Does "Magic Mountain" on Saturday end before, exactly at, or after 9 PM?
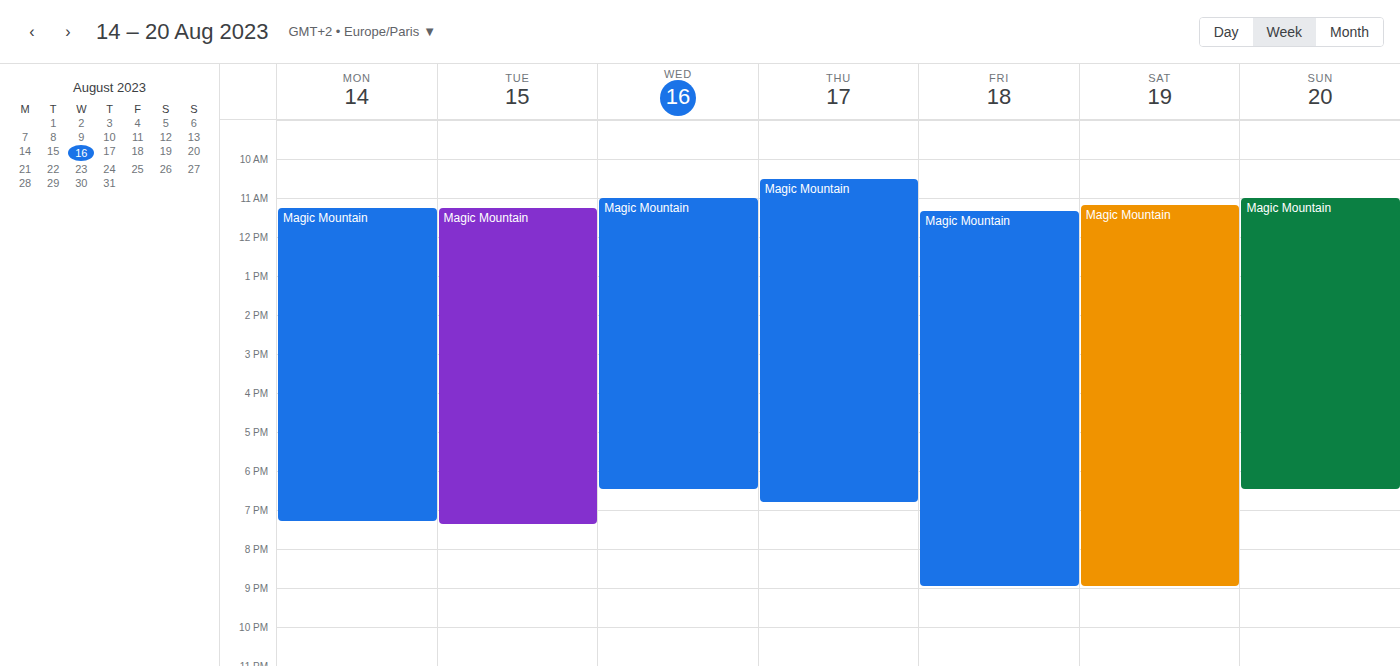
9:00 PM -- exactly at 9 PM, on the 9 PM line.